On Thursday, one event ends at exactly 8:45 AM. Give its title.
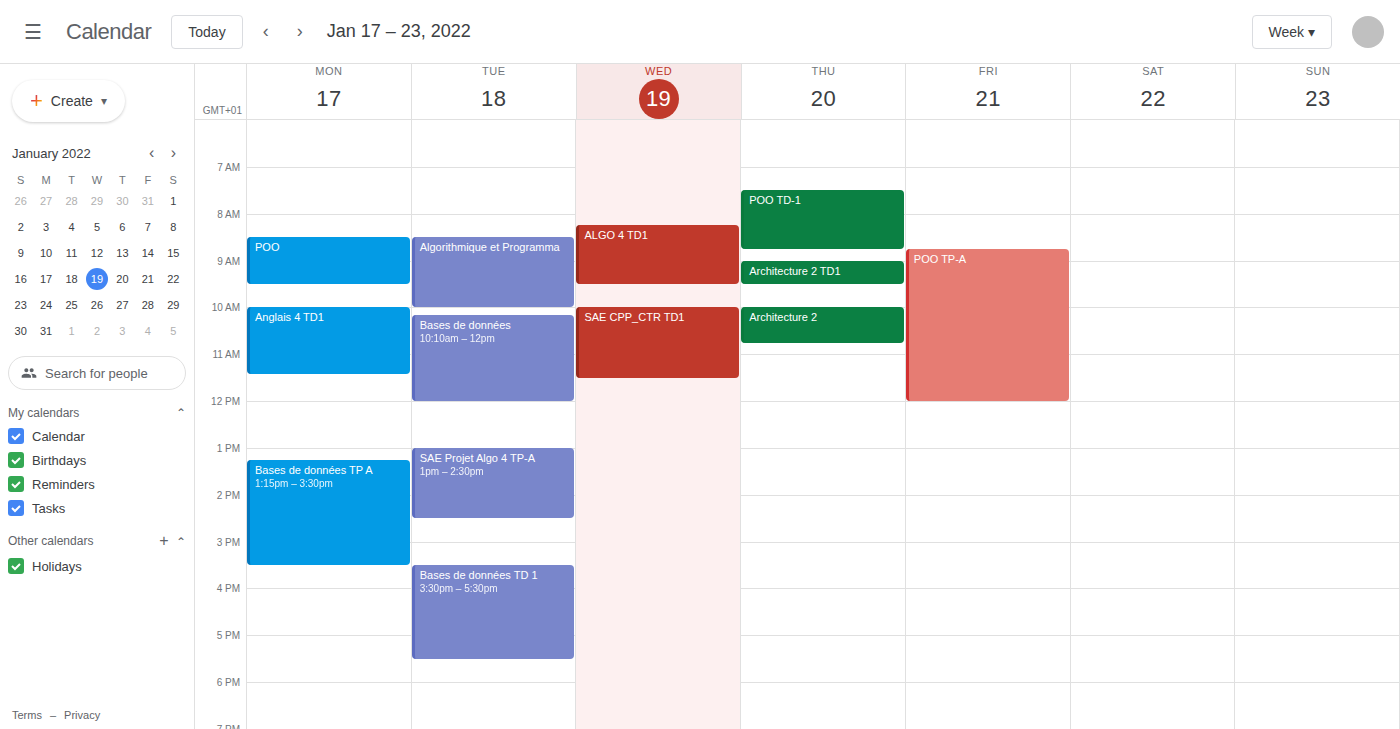
"POO TD-1"